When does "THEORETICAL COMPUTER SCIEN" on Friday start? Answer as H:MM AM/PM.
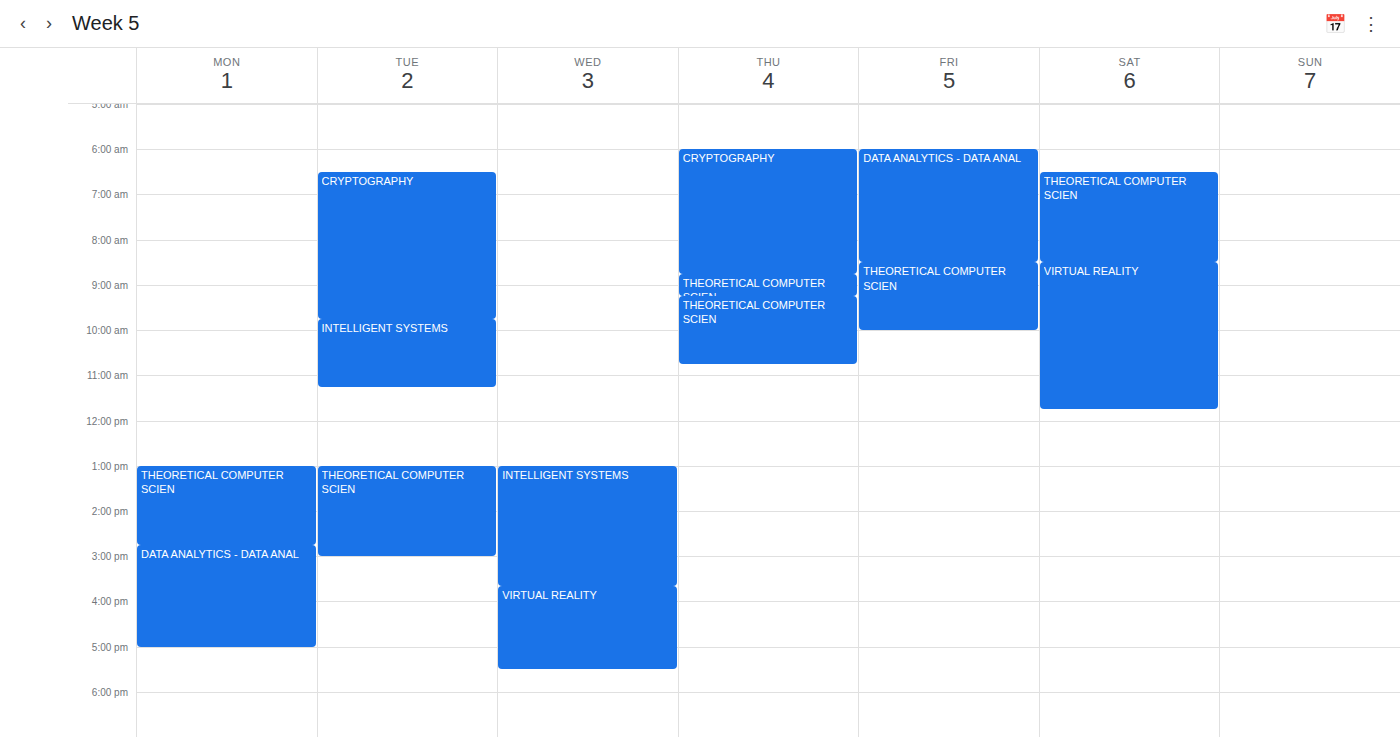
8:30 AM